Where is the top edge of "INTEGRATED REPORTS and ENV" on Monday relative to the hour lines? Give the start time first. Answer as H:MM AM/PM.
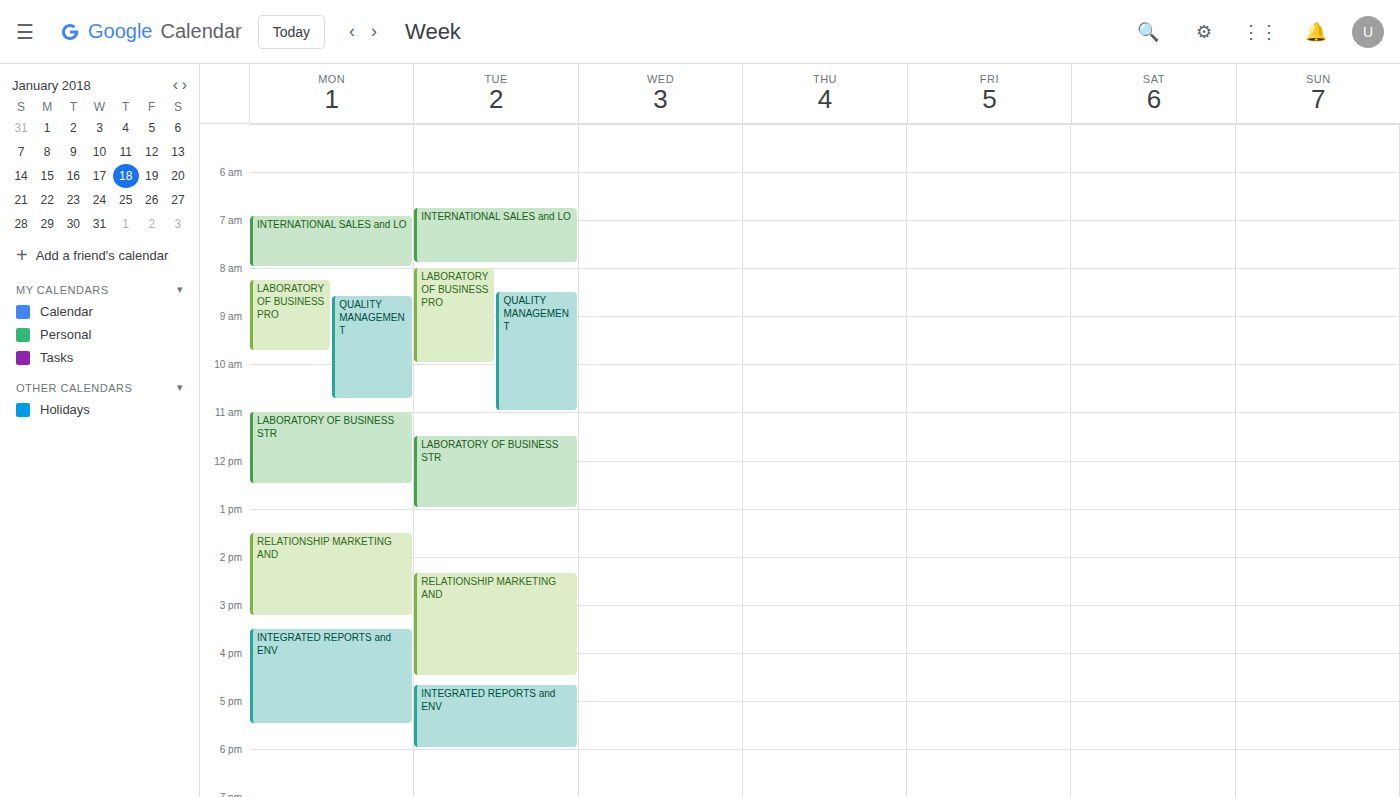
3:30 PM -- halfway between the 3 PM and 4 PM lines.